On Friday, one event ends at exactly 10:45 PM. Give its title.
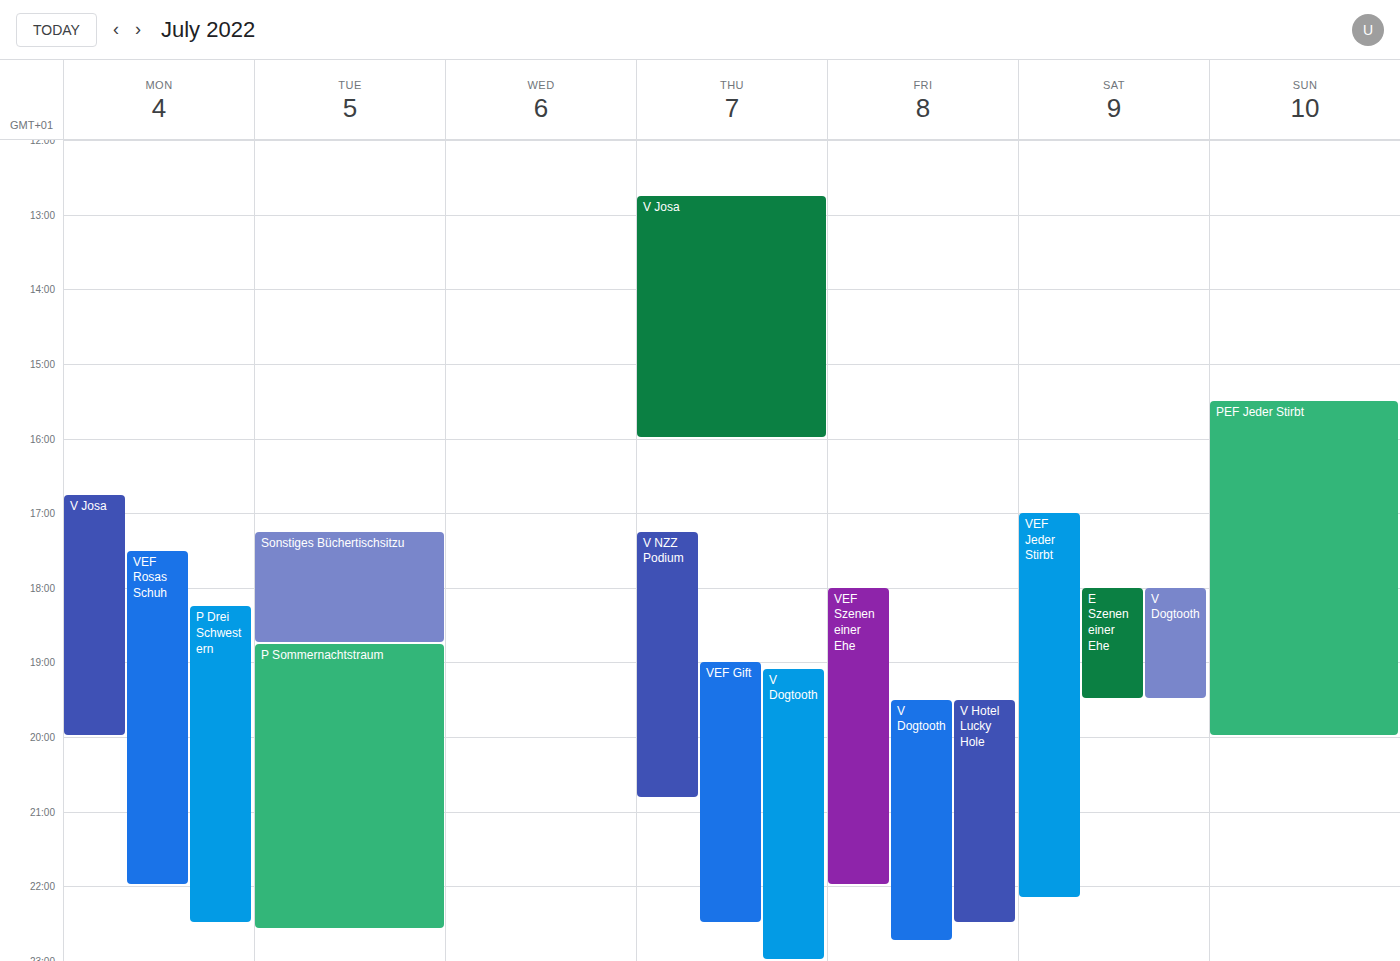
"V Dogtooth"